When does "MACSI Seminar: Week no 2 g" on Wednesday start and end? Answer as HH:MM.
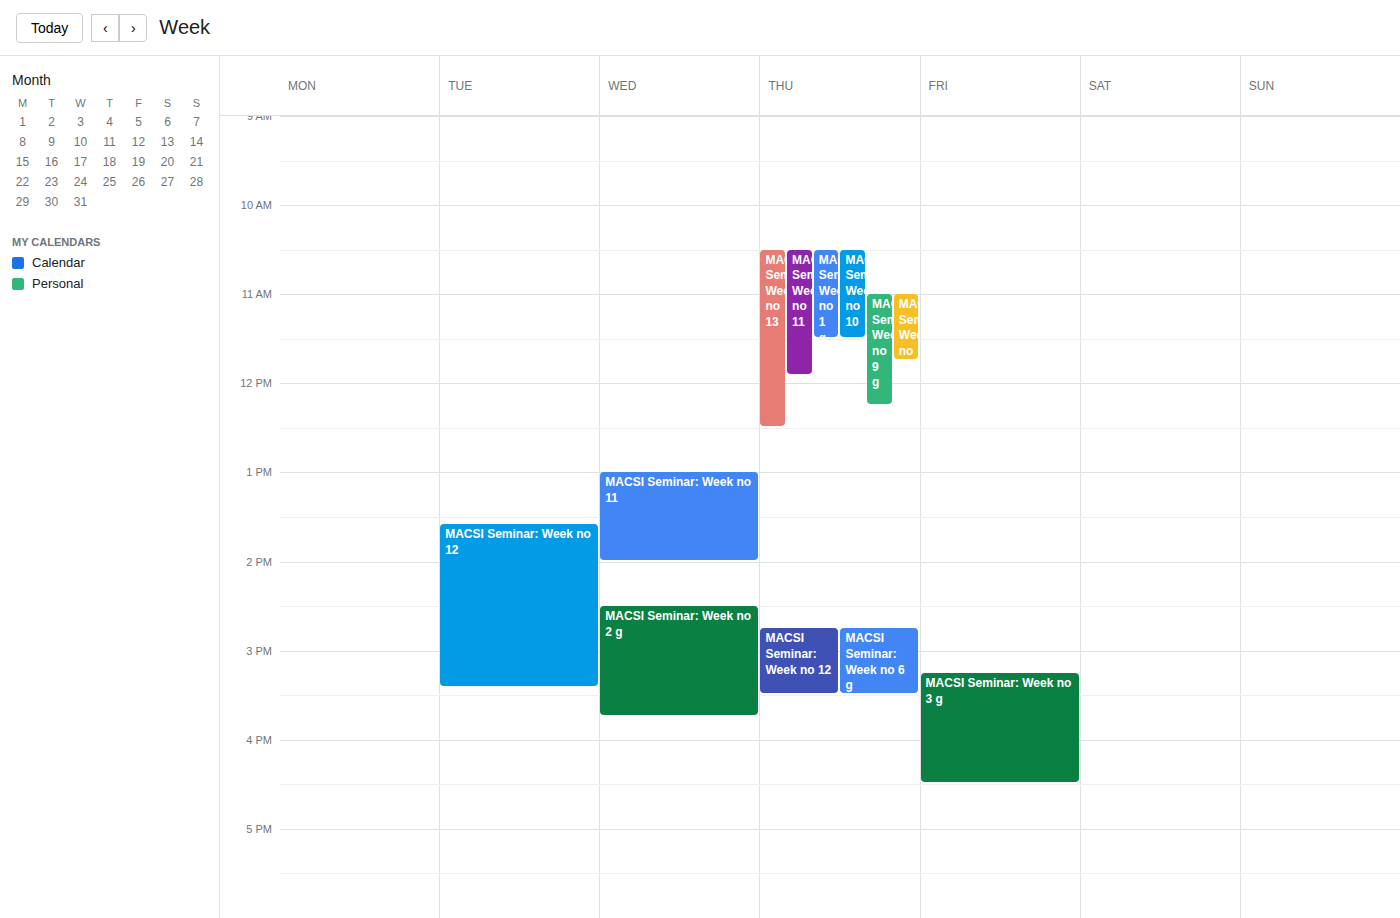
14:30 to 15:45